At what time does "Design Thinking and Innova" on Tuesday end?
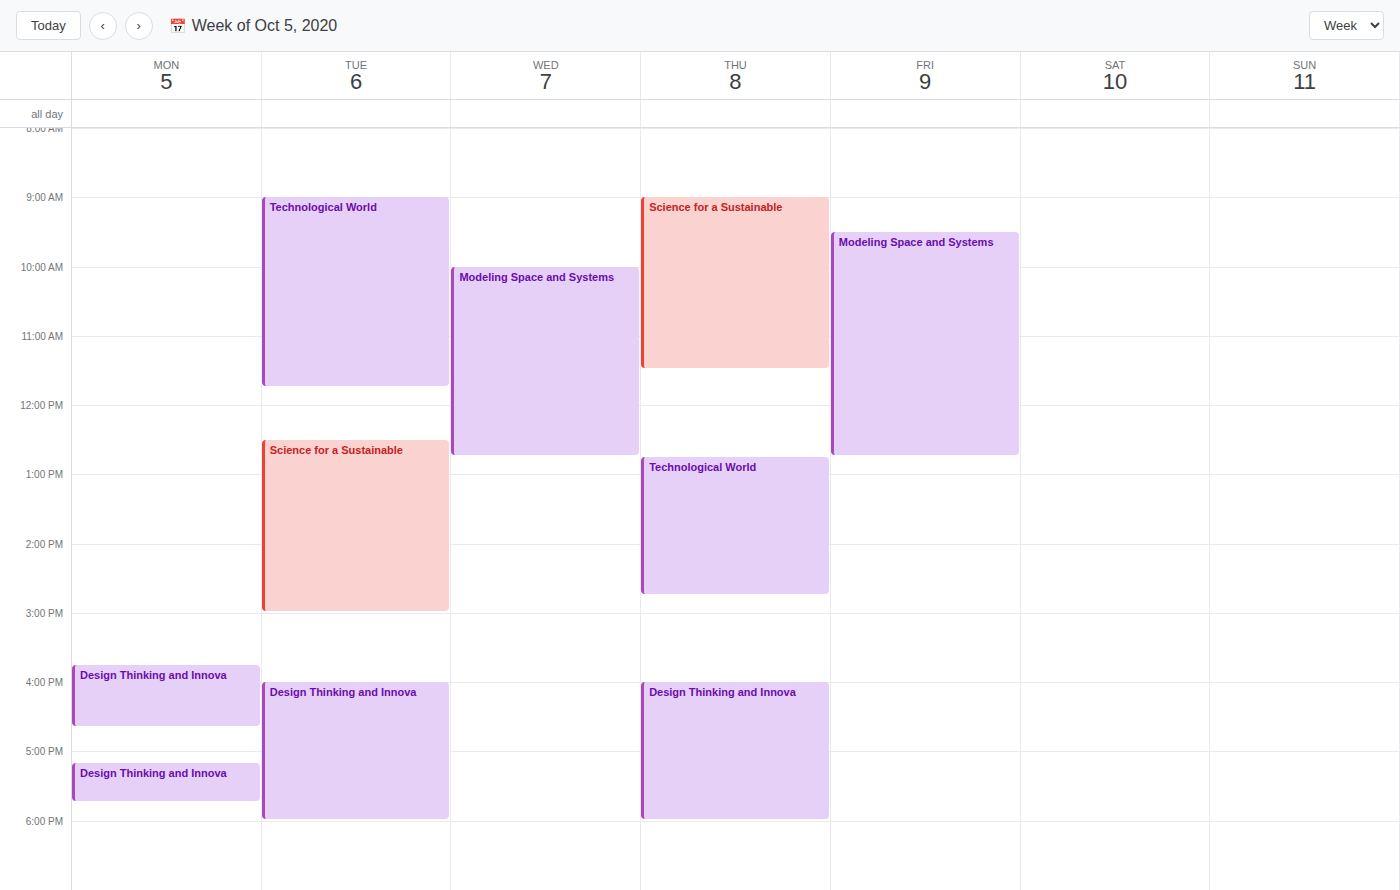
6:00 PM